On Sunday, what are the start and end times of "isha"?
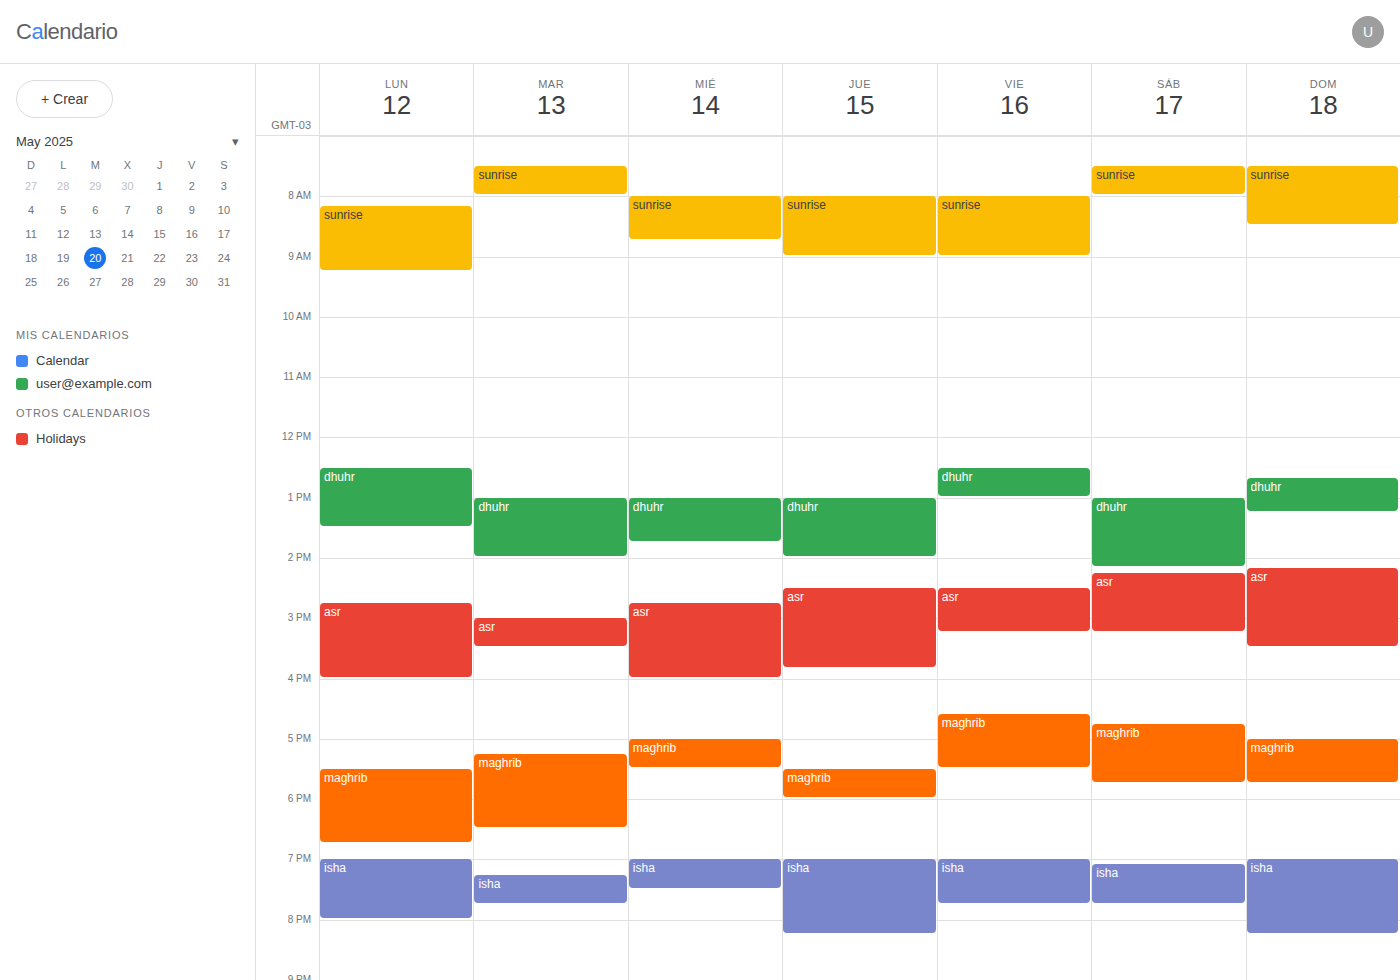
7:00 PM to 8:15 PM